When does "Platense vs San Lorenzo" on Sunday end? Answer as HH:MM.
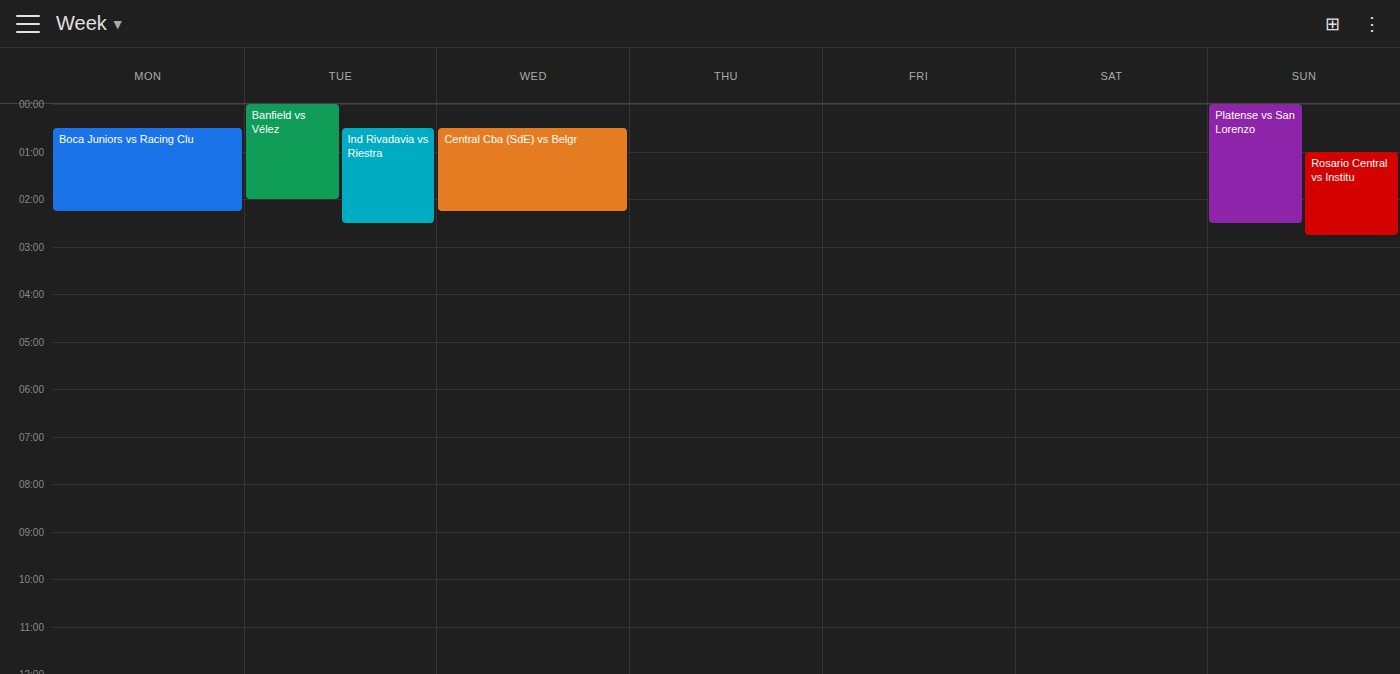
02:30